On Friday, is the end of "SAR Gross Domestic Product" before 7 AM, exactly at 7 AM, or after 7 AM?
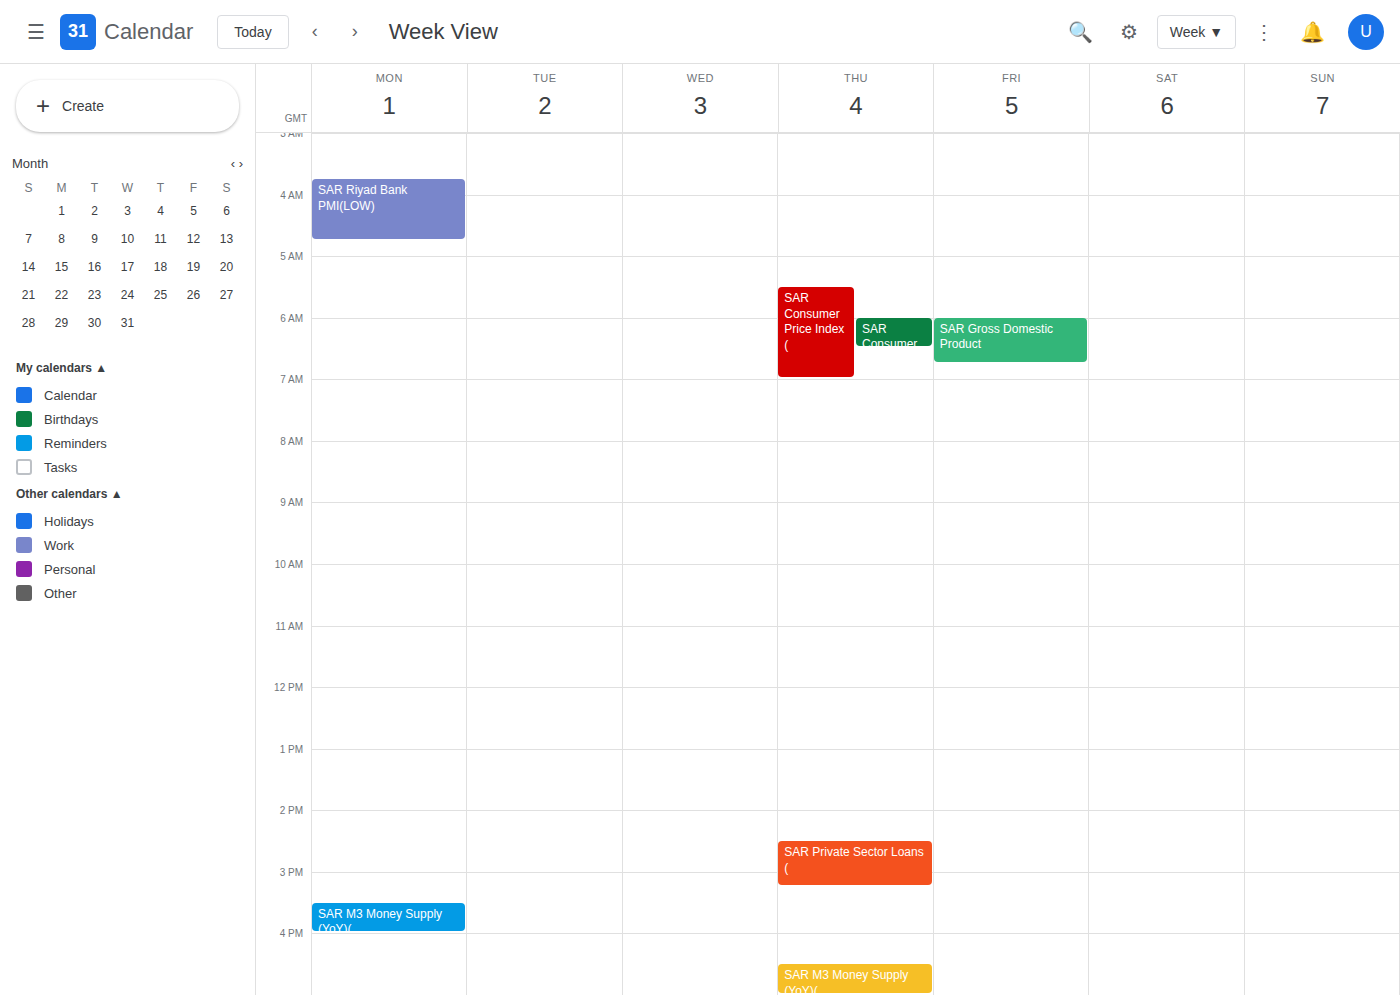
6:45 AM -- before 7 AM, 15 minutes above the 7 AM line.